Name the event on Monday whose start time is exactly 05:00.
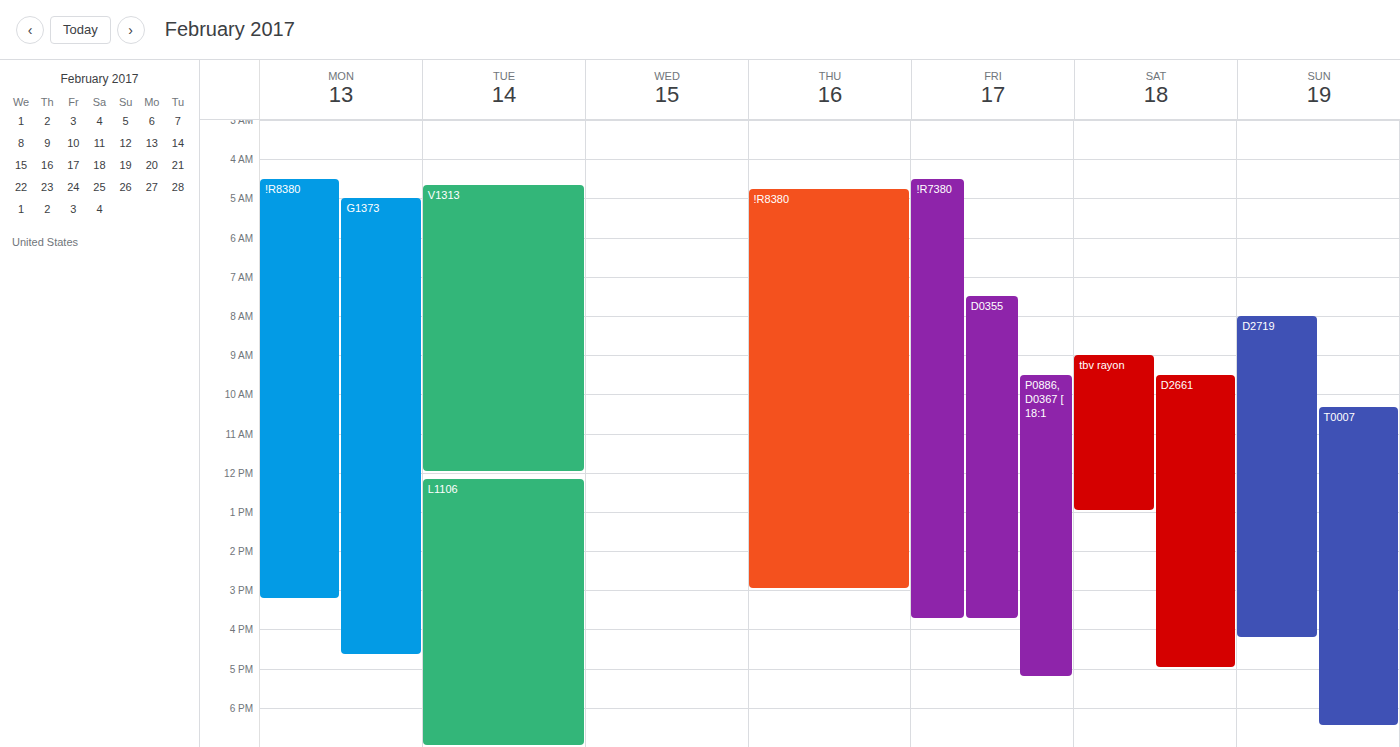
"G1373"